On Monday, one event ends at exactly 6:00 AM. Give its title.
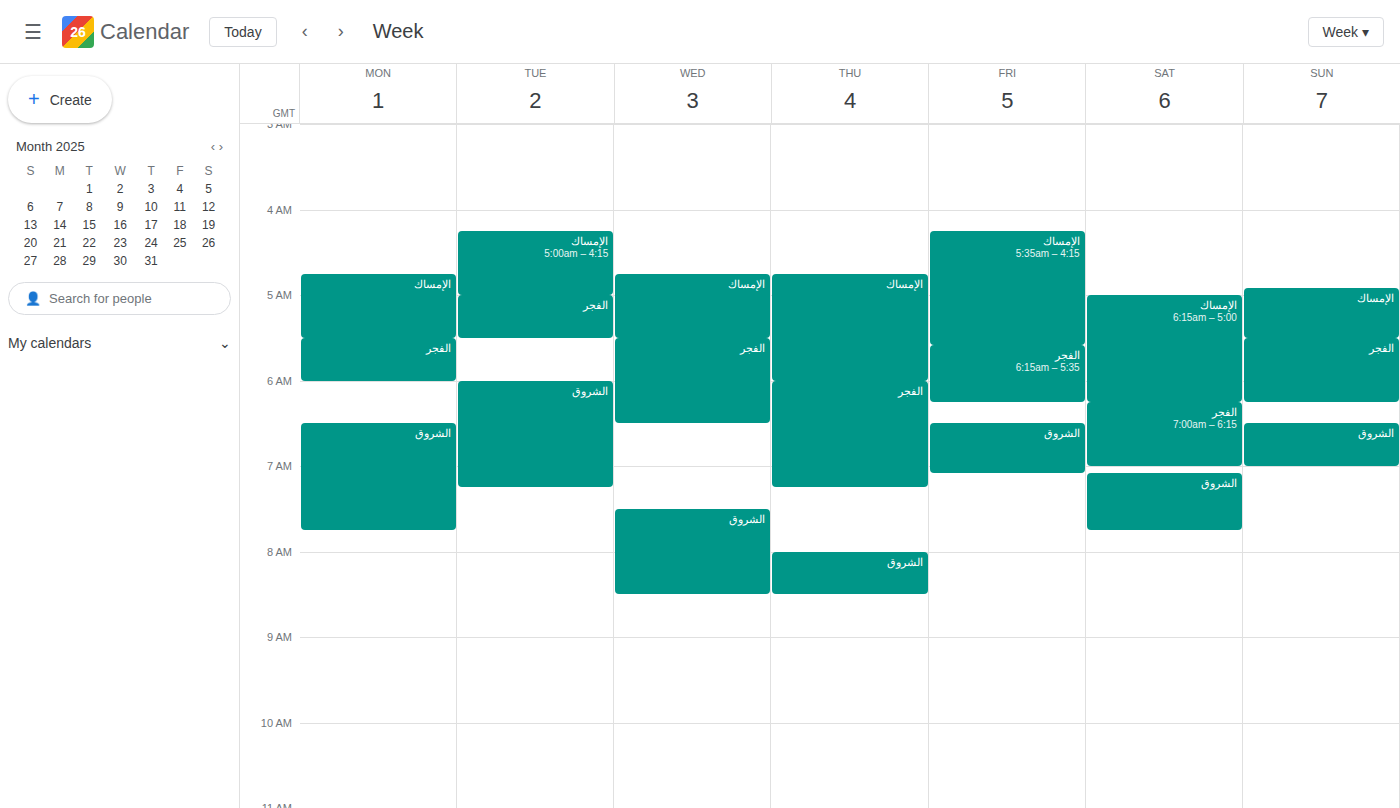
"الفجر"